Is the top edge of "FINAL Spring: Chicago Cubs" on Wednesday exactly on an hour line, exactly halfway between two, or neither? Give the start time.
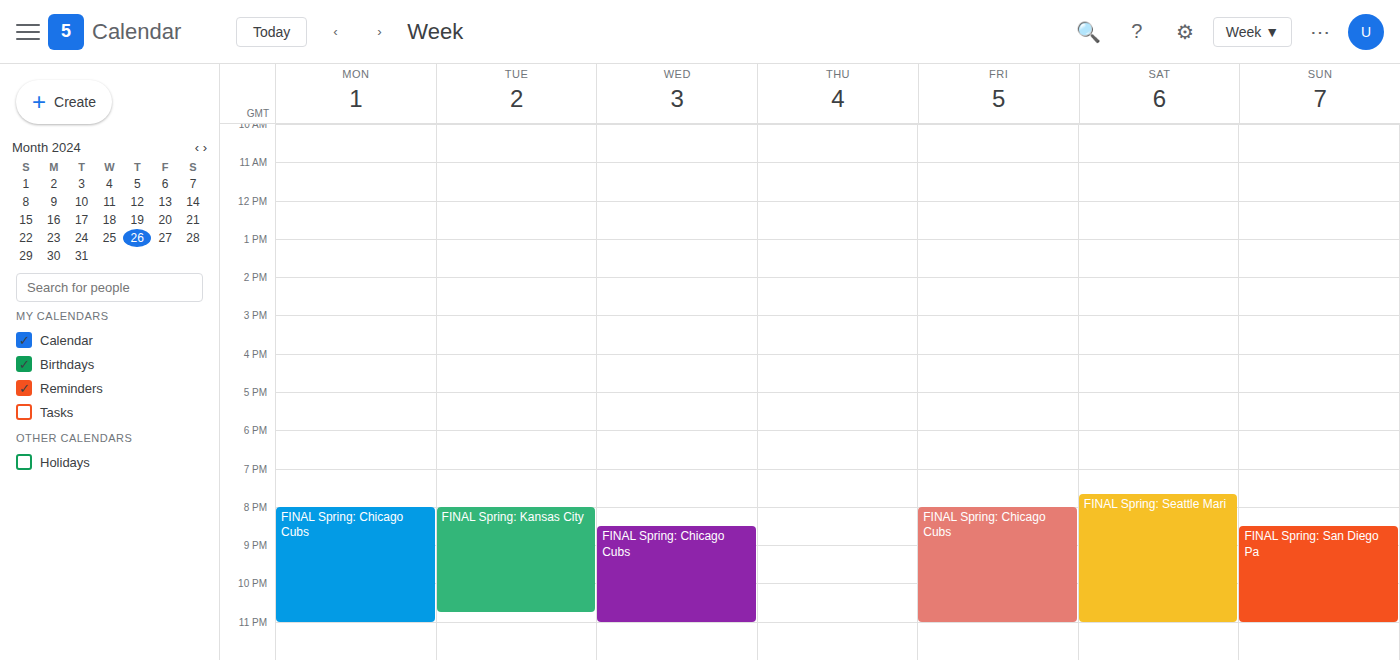
8:30 PM -- halfway between the 8 PM and 9 PM lines.